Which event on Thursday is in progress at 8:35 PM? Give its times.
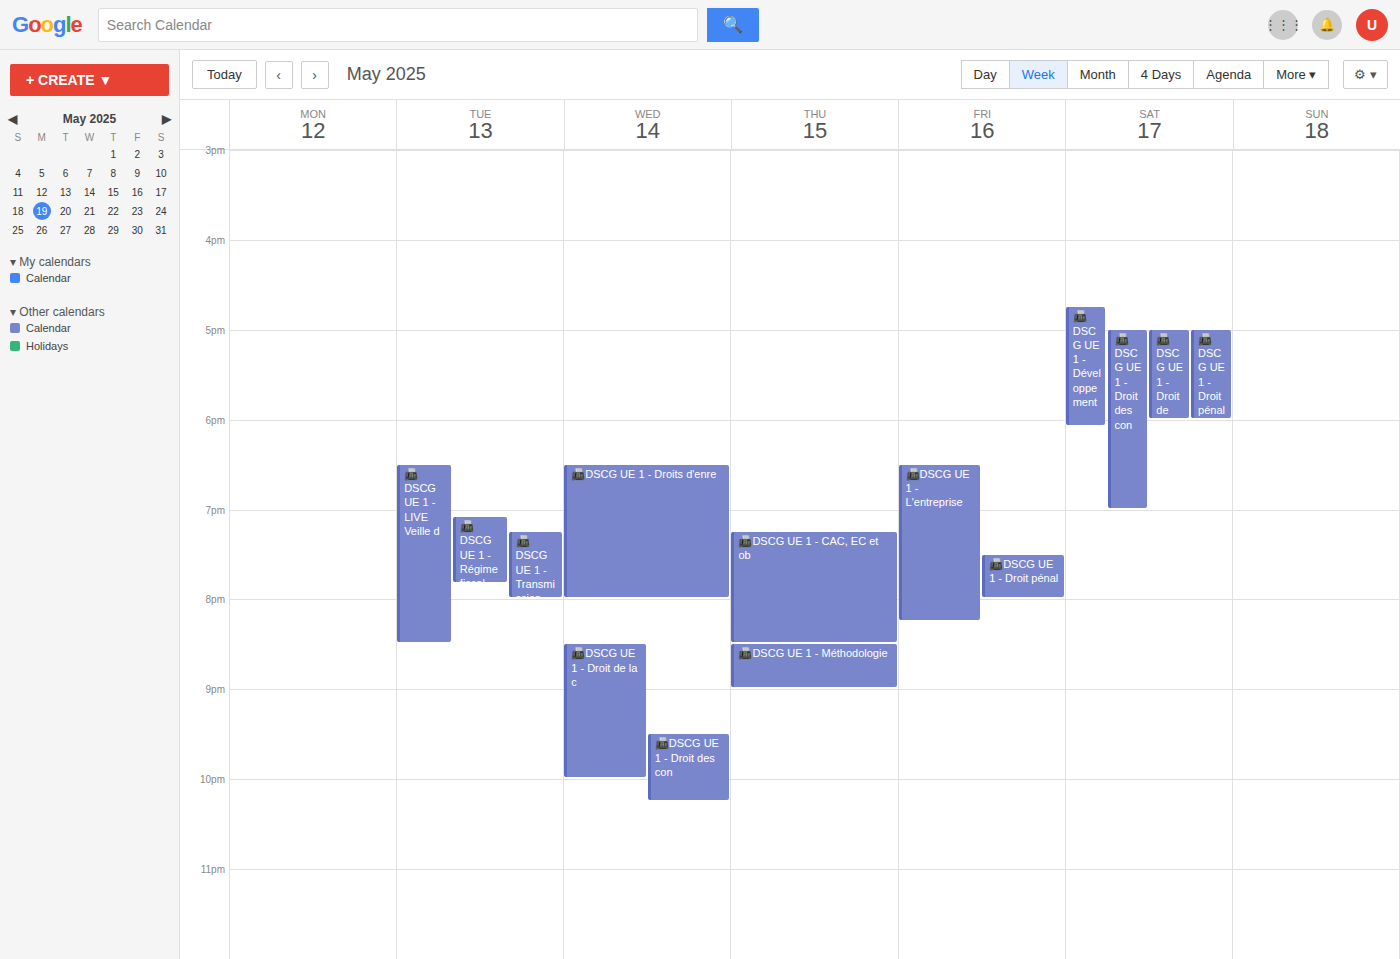
"📠DSCG UE 1 - Méthodologie", 8:30 PM to 9:00 PM